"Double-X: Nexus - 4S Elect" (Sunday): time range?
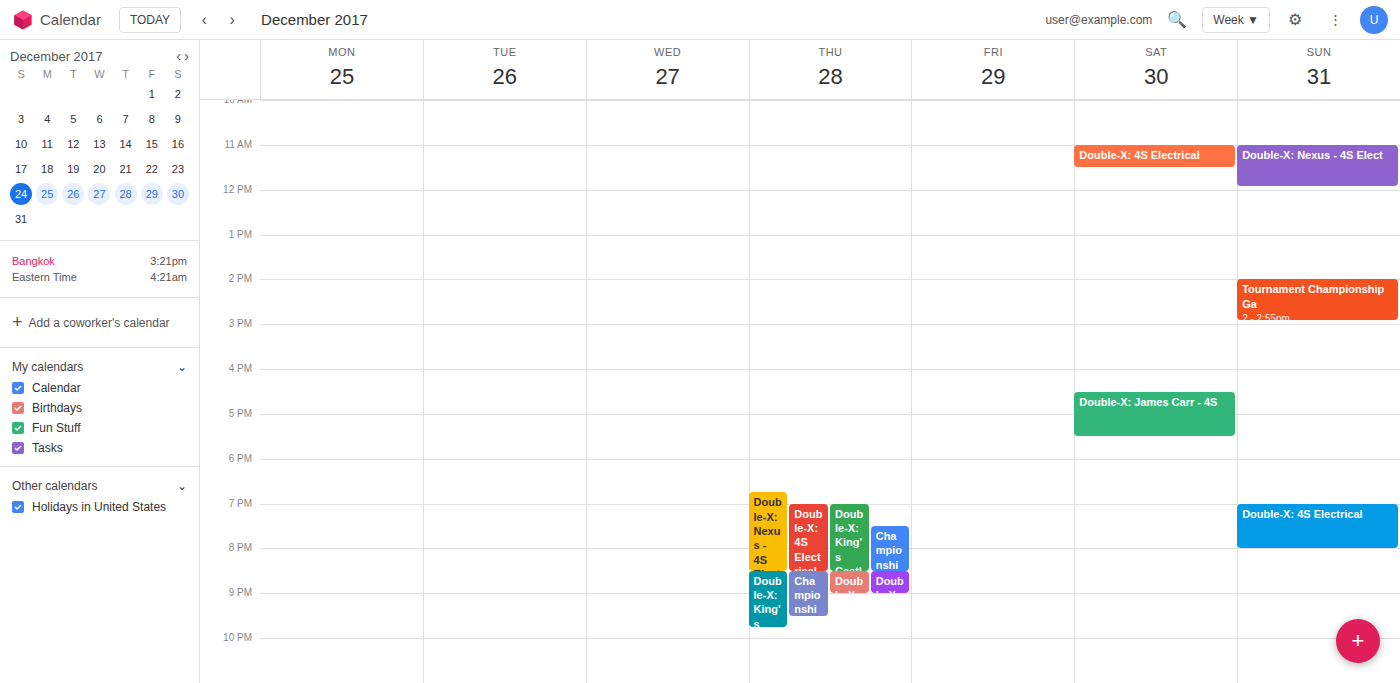
11:00 AM to 11:55 AM